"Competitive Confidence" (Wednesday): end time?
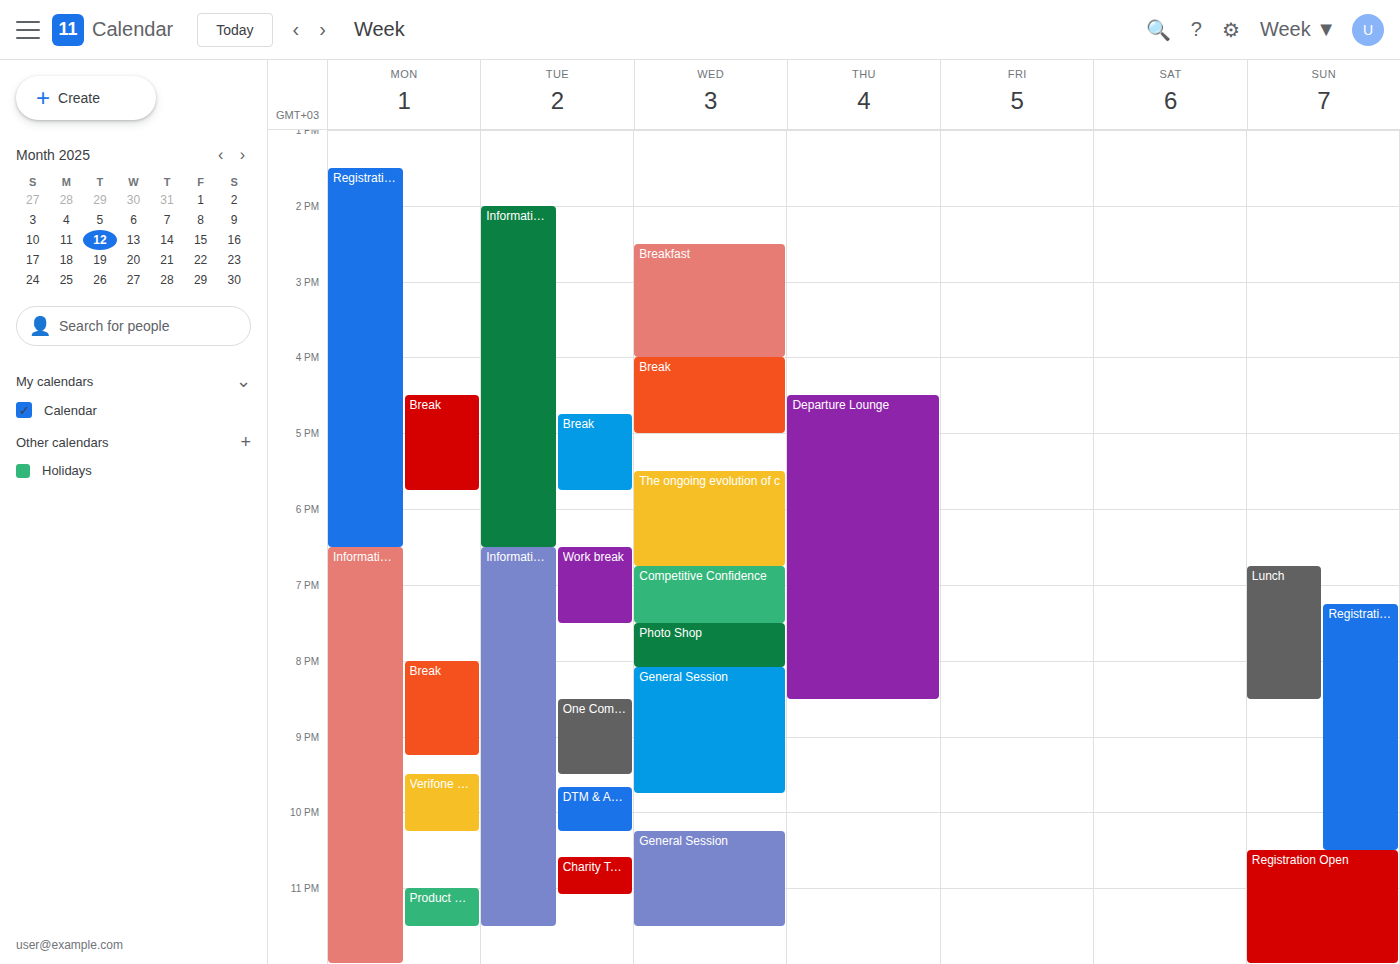
19:30